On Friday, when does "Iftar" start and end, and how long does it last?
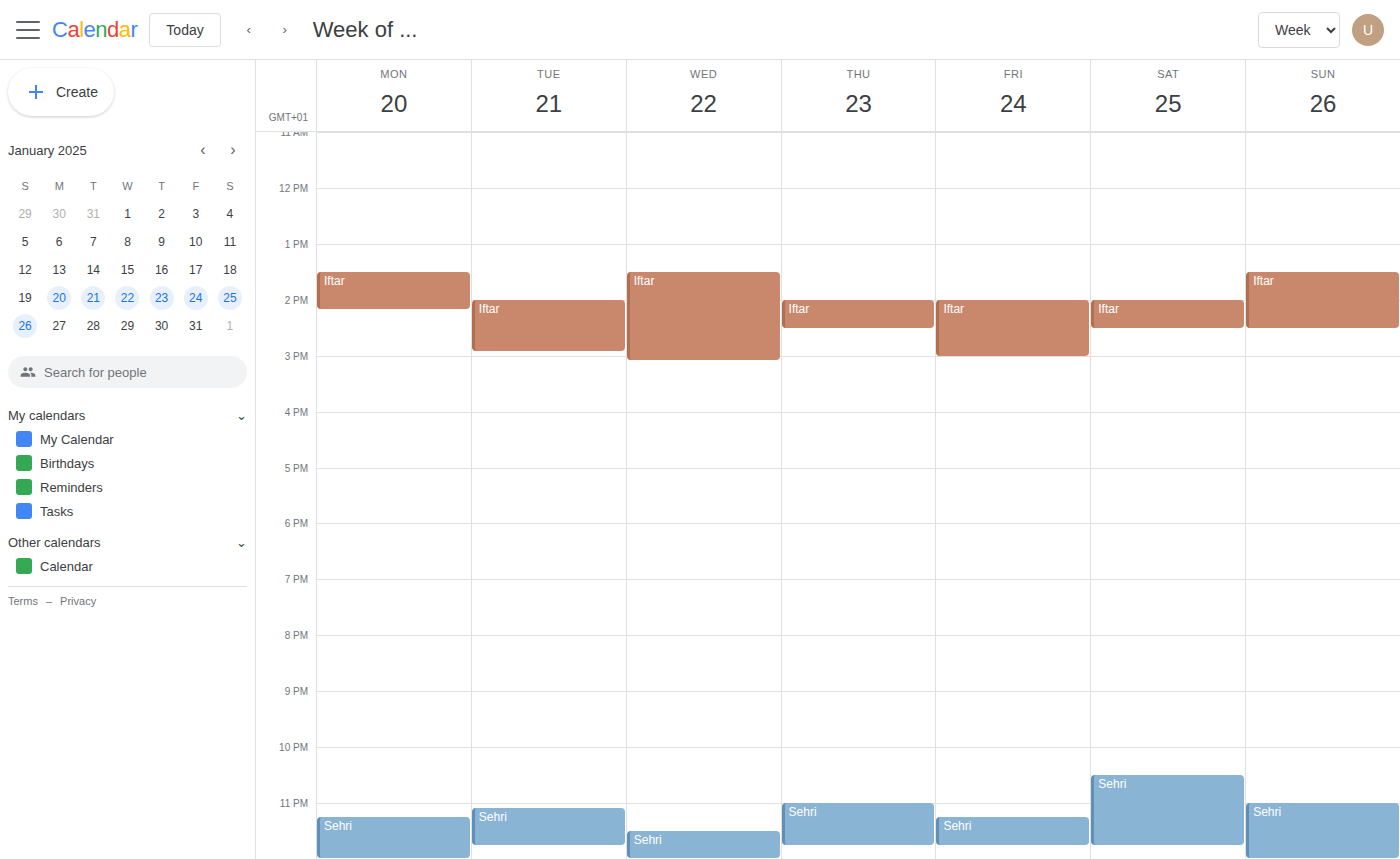
14:00 to 15:00, 1 hour